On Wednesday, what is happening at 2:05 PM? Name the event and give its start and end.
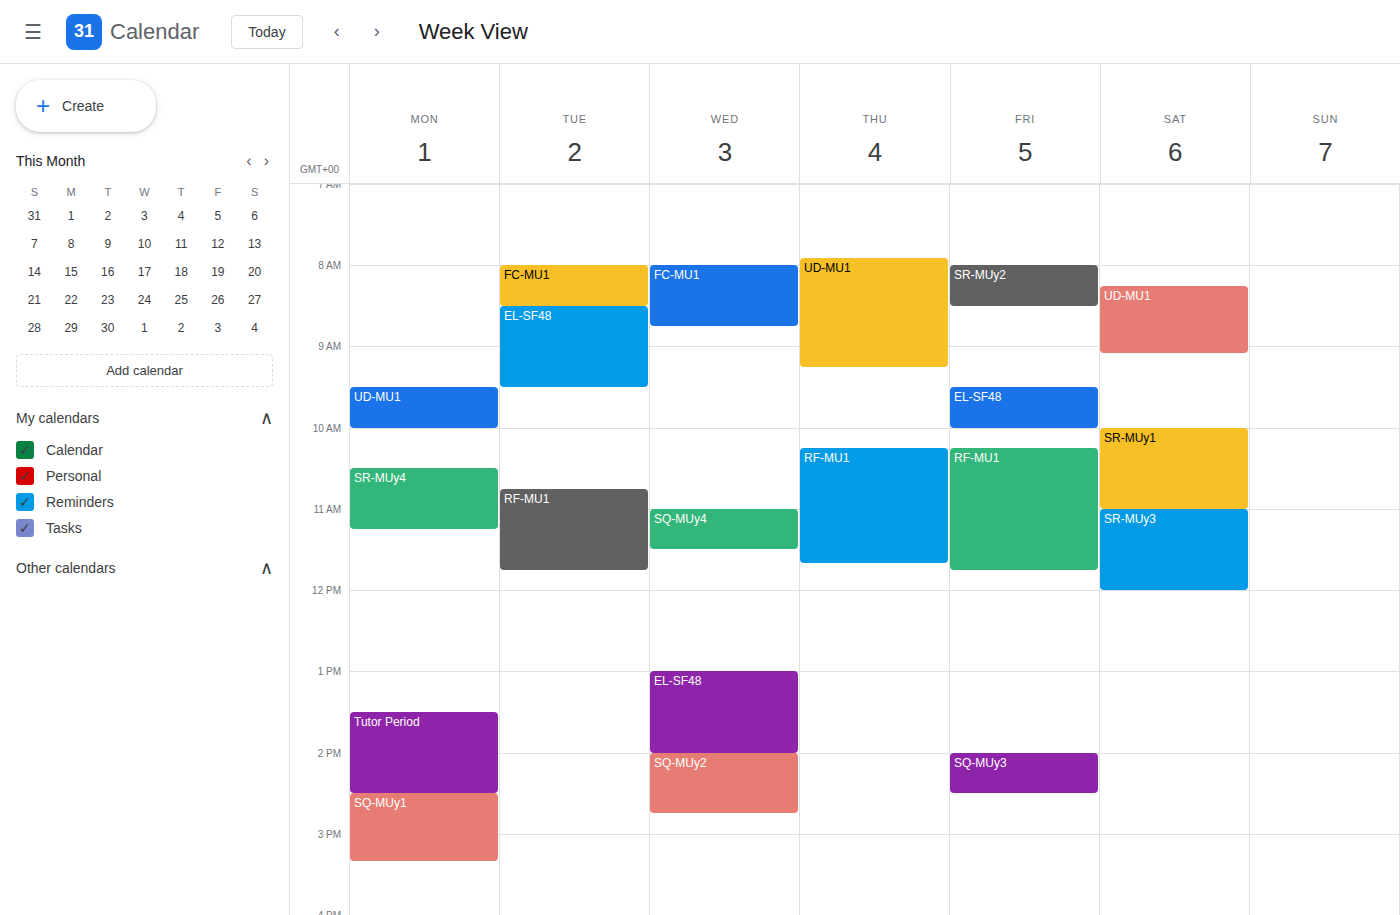
"SQ-MUy2", 2:00 PM to 2:45 PM